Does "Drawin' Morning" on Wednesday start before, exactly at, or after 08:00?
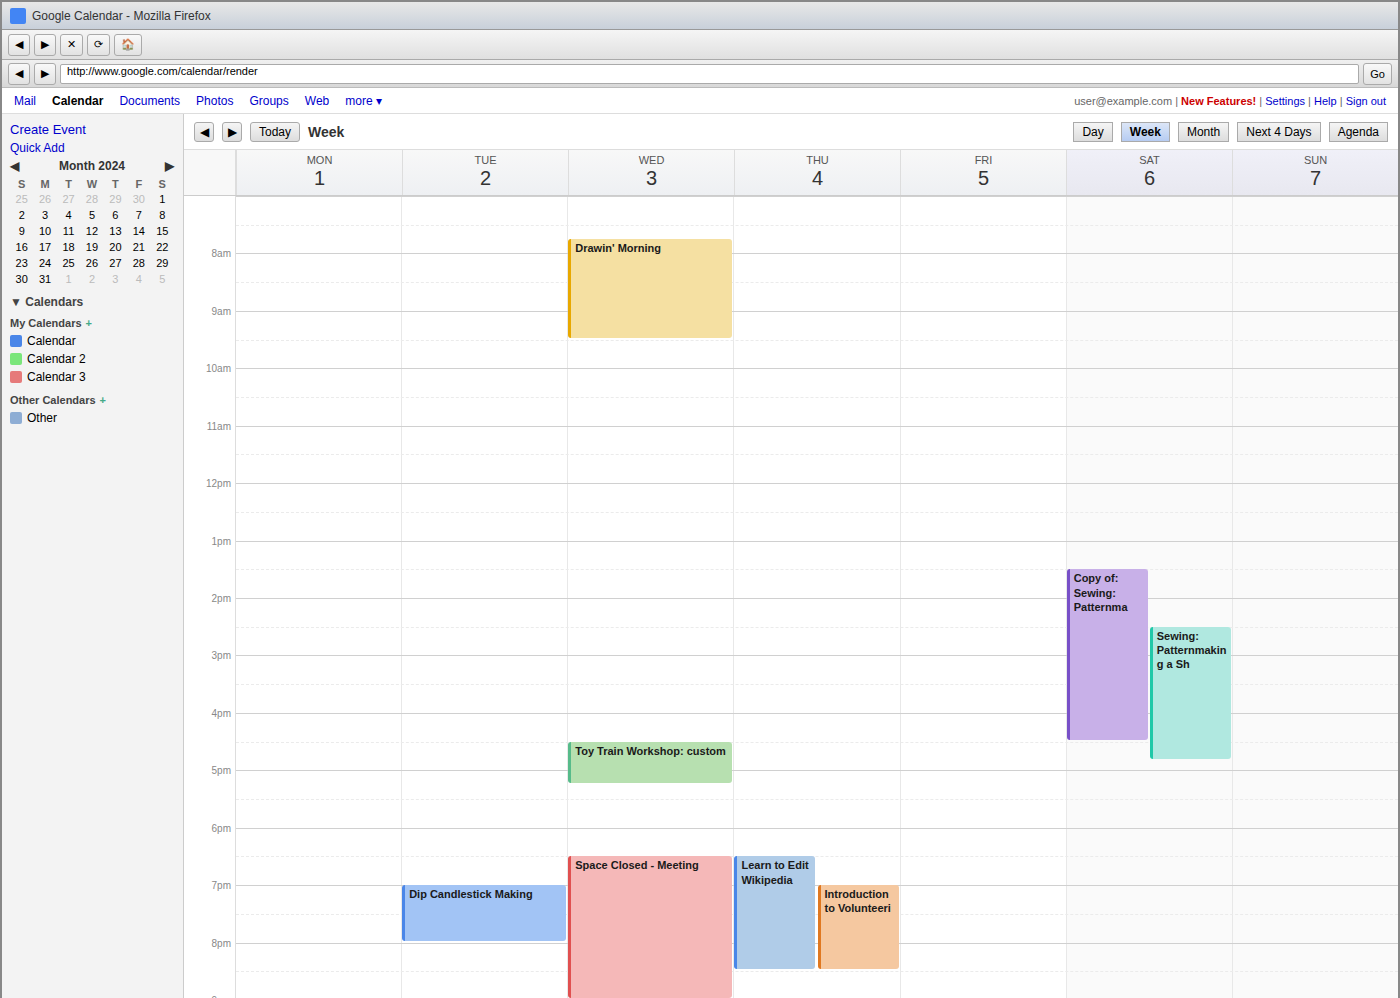
07:45 -- before 08:00, 15 minutes above the 08:00 line.